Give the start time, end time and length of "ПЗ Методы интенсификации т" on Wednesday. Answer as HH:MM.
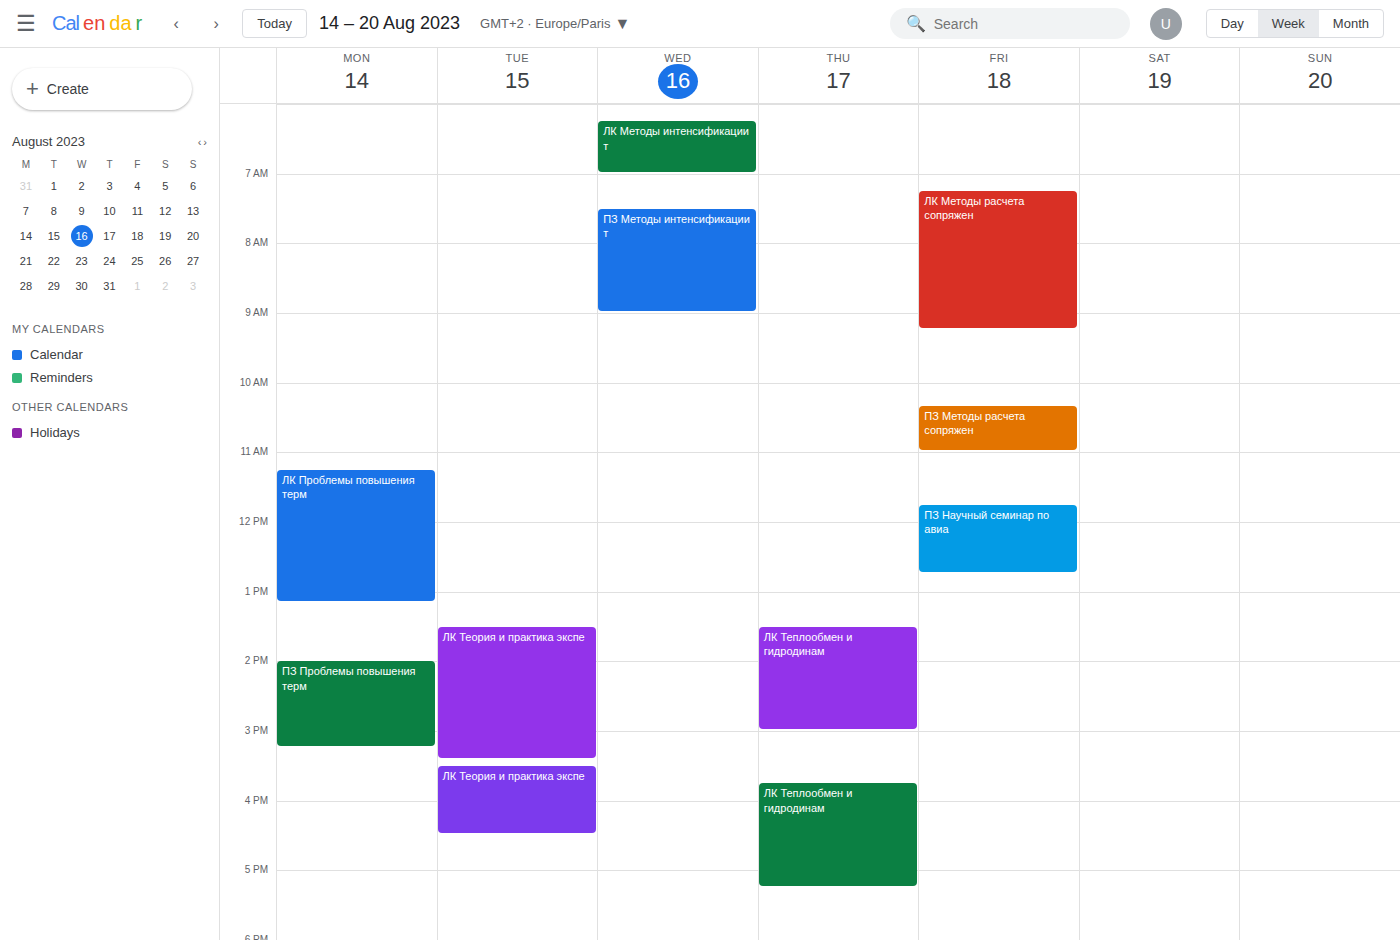
07:30 to 09:00, 1 hour 30 minutes